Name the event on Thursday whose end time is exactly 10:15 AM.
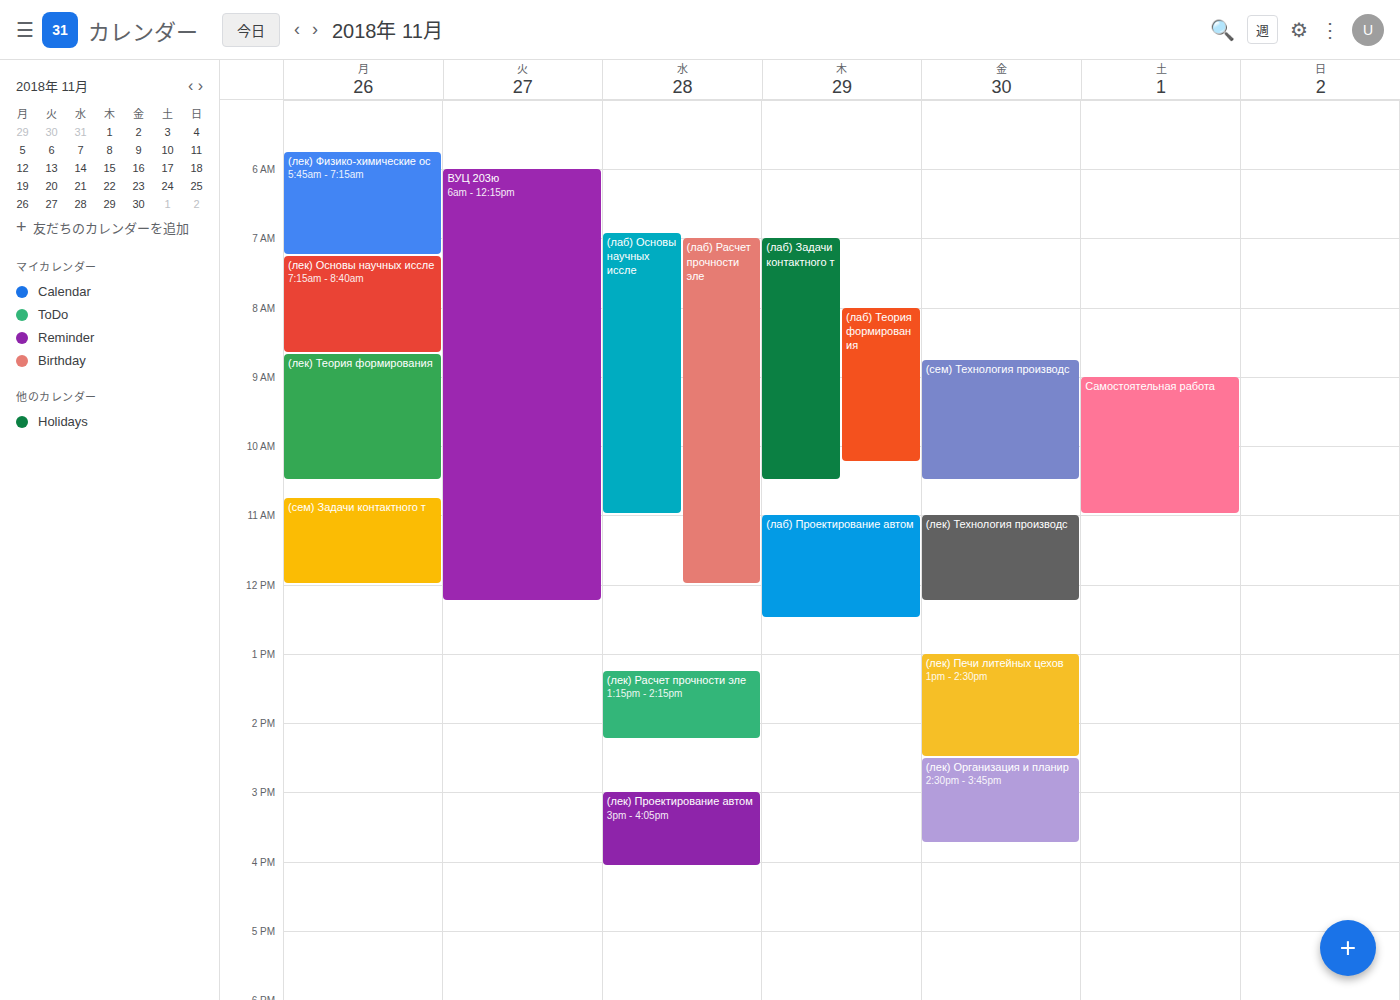
"(лаб) Теория формирования"